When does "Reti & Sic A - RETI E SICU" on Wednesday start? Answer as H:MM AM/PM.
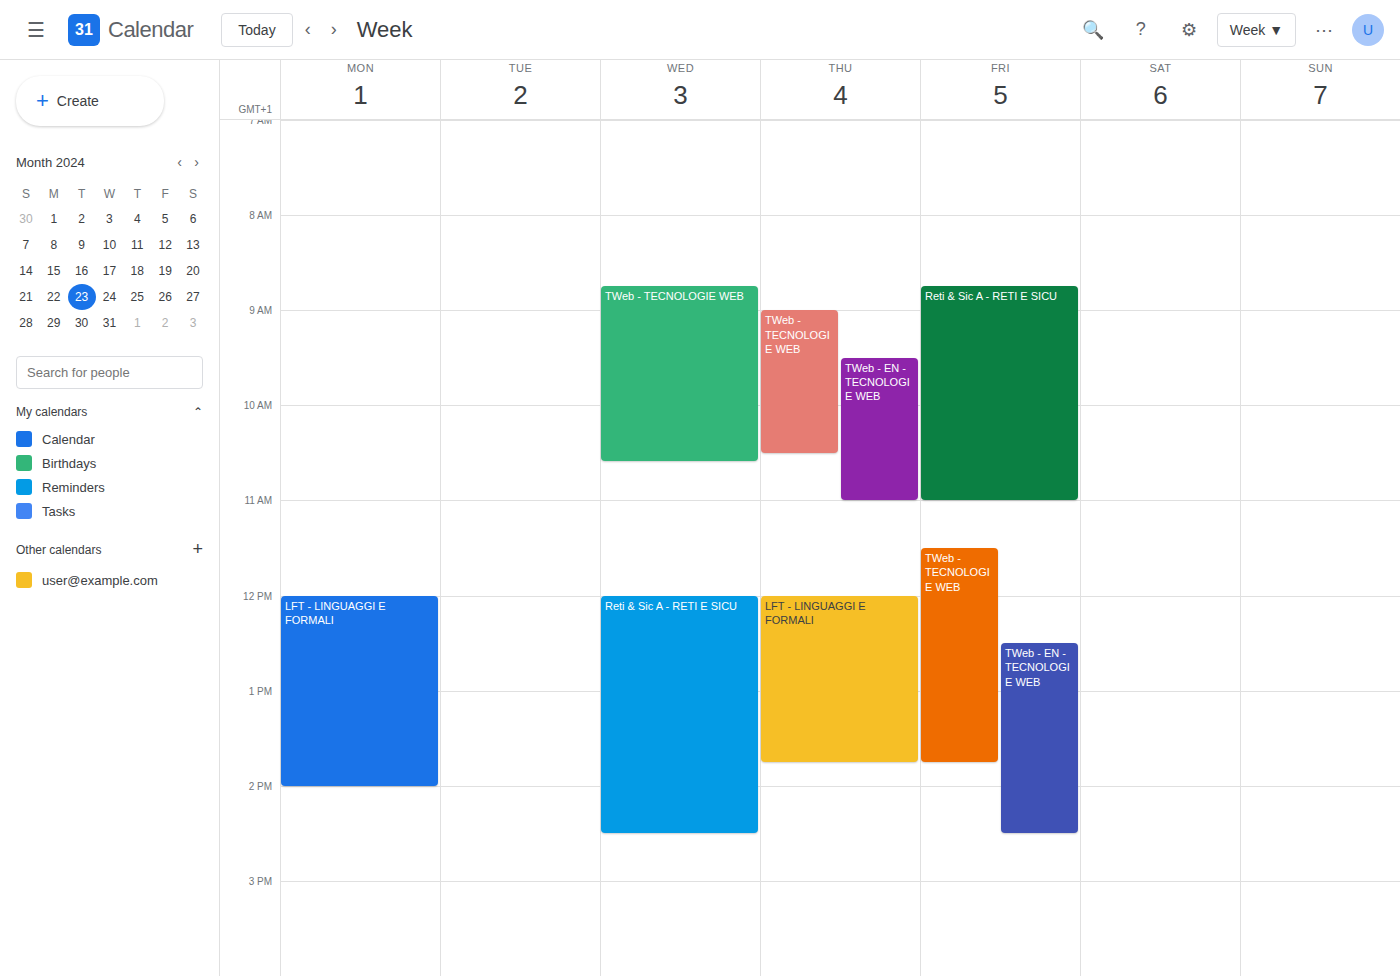
12:00 PM